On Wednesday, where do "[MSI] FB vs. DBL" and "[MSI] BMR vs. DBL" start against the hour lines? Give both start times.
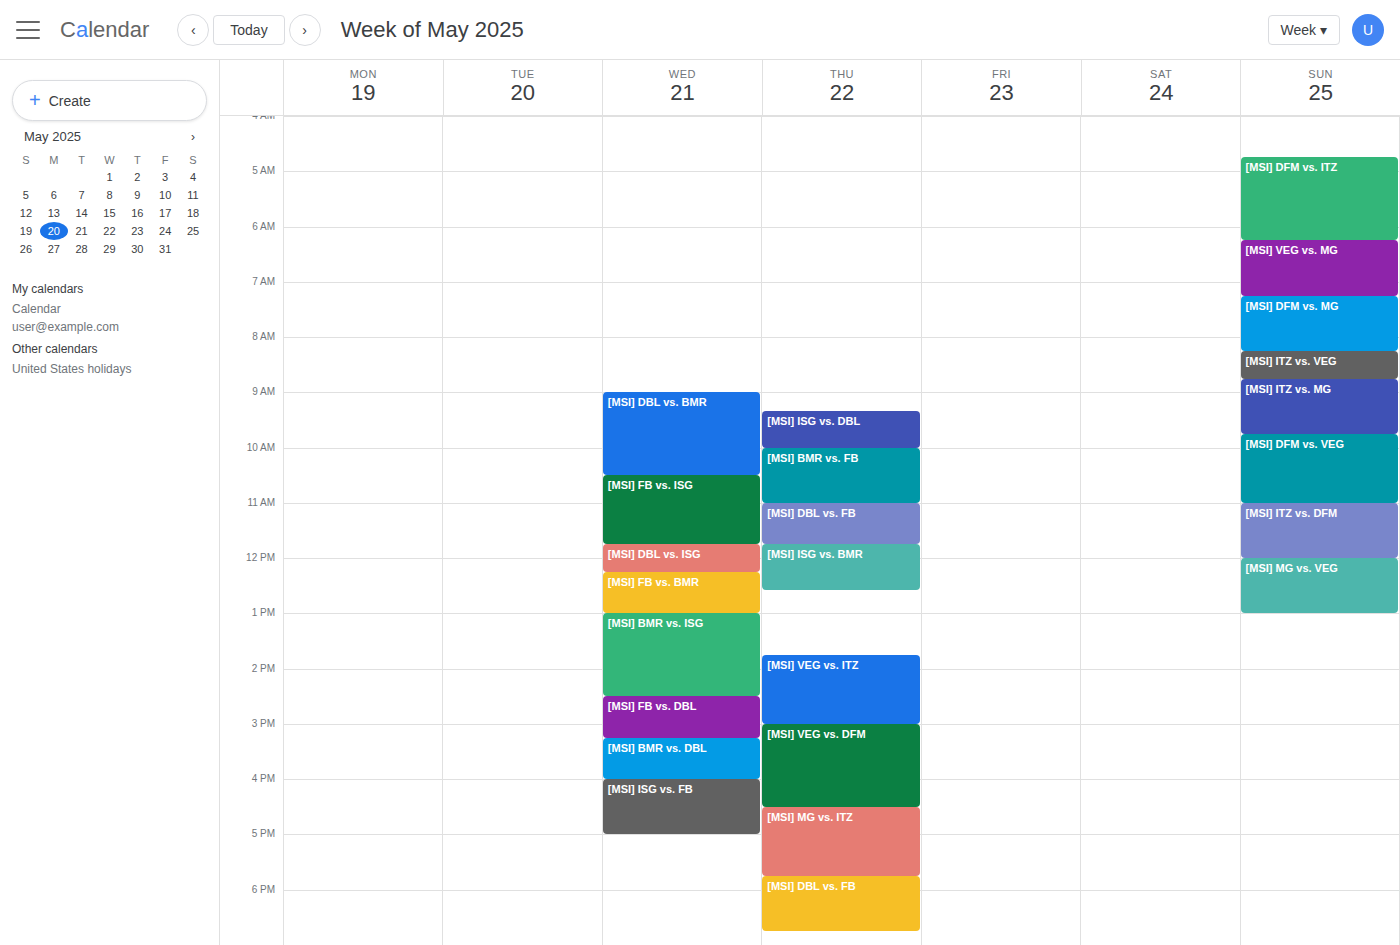
"[MSI] FB vs. DBL": 2:30 PM, halfway between the 2 PM and 3 PM lines. "[MSI] BMR vs. DBL": 3:15 PM, neither: a quarter of the way from the 3 PM line to the 4 PM line.